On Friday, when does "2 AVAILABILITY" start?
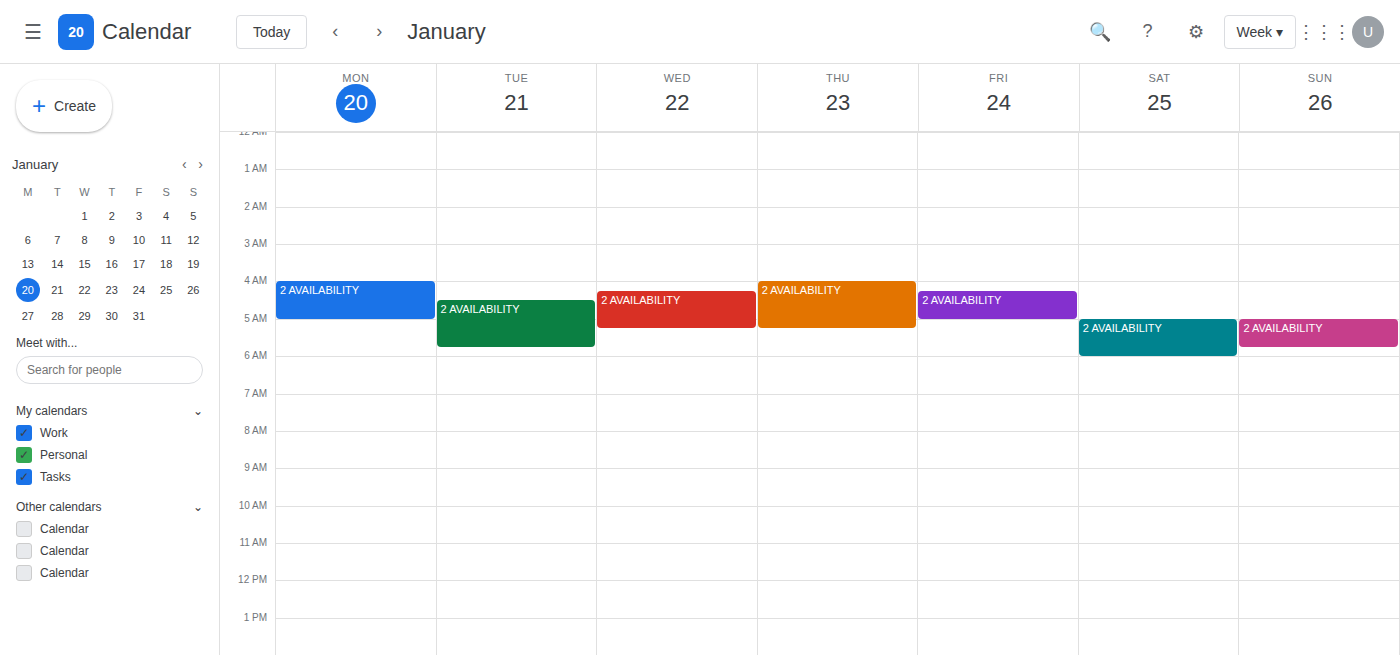
4:15 AM